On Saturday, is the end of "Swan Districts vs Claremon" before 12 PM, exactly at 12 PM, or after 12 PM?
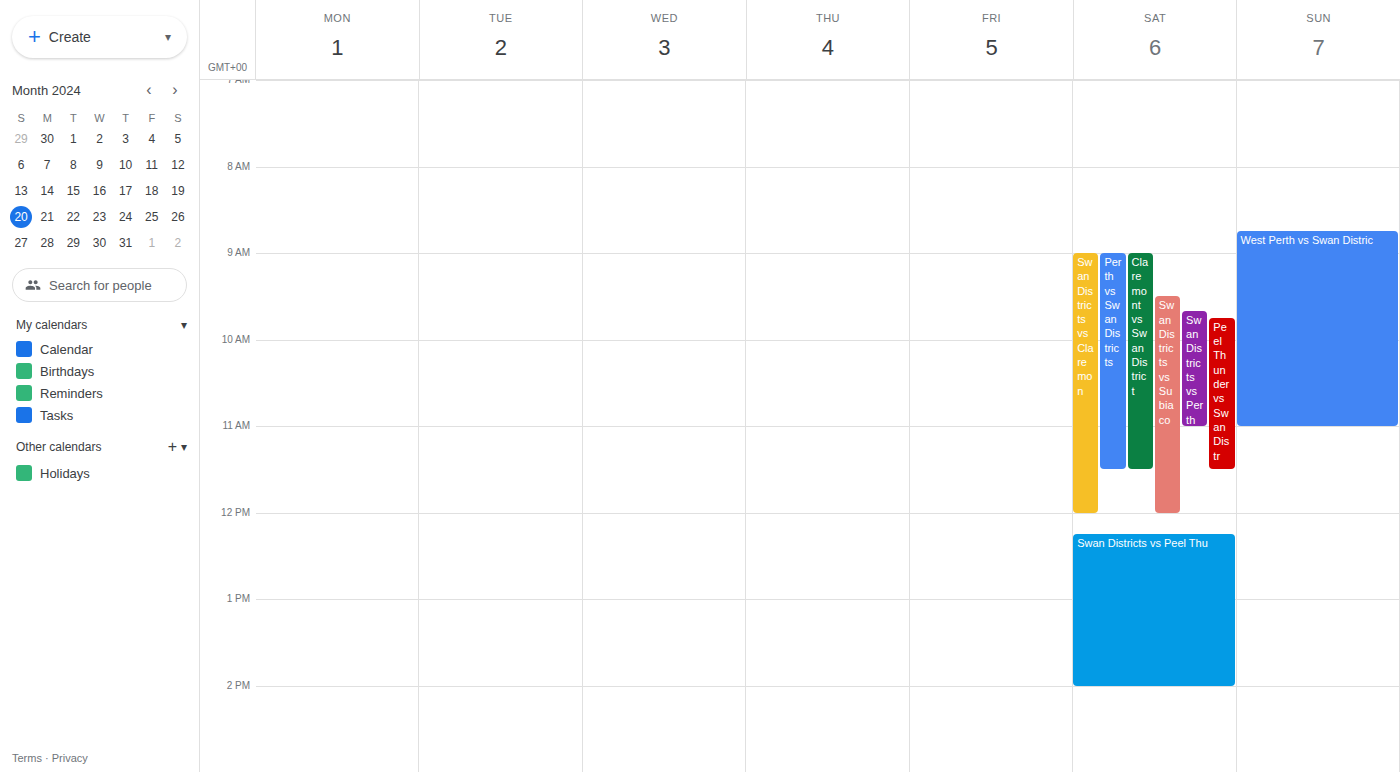
12:00 PM -- exactly at 12 PM, on the 12 PM line.